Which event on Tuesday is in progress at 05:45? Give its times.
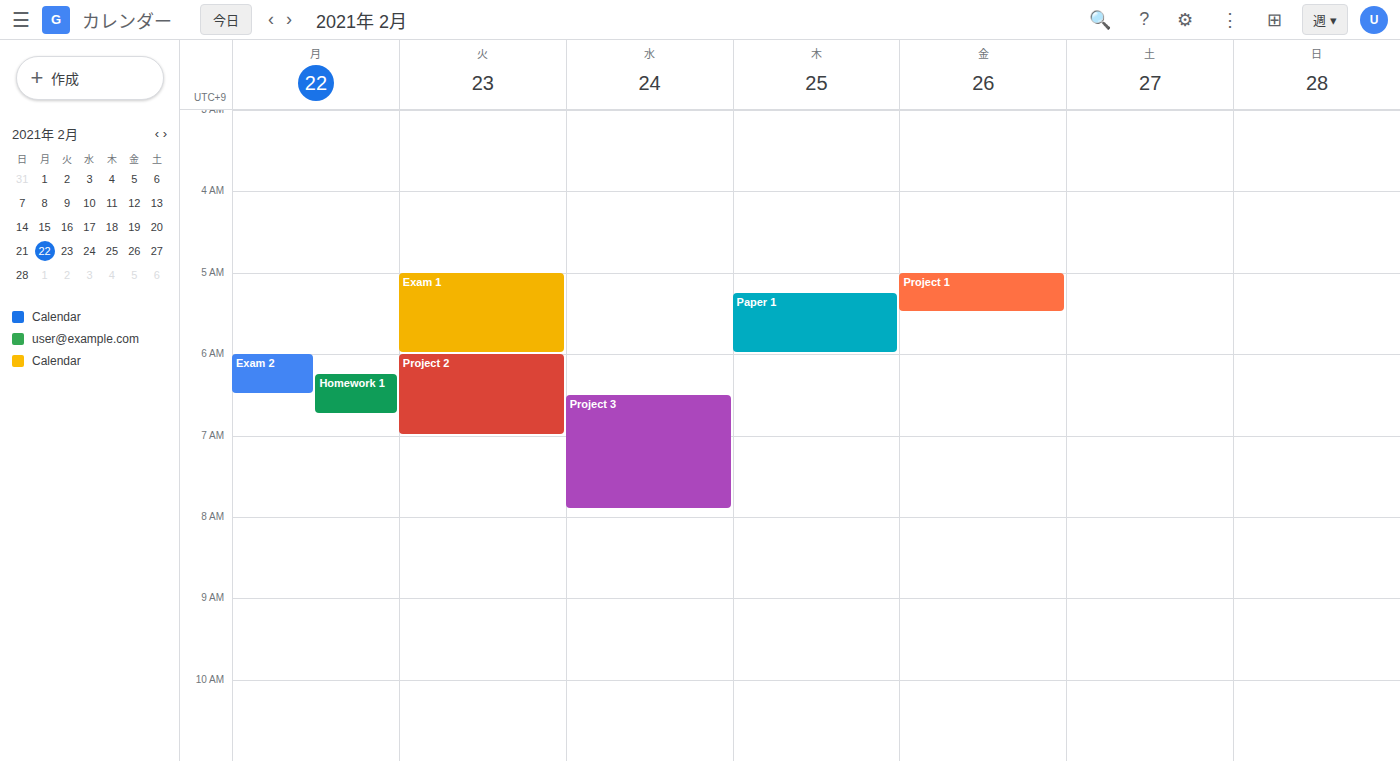
"Exam 1", 05:00 to 06:00